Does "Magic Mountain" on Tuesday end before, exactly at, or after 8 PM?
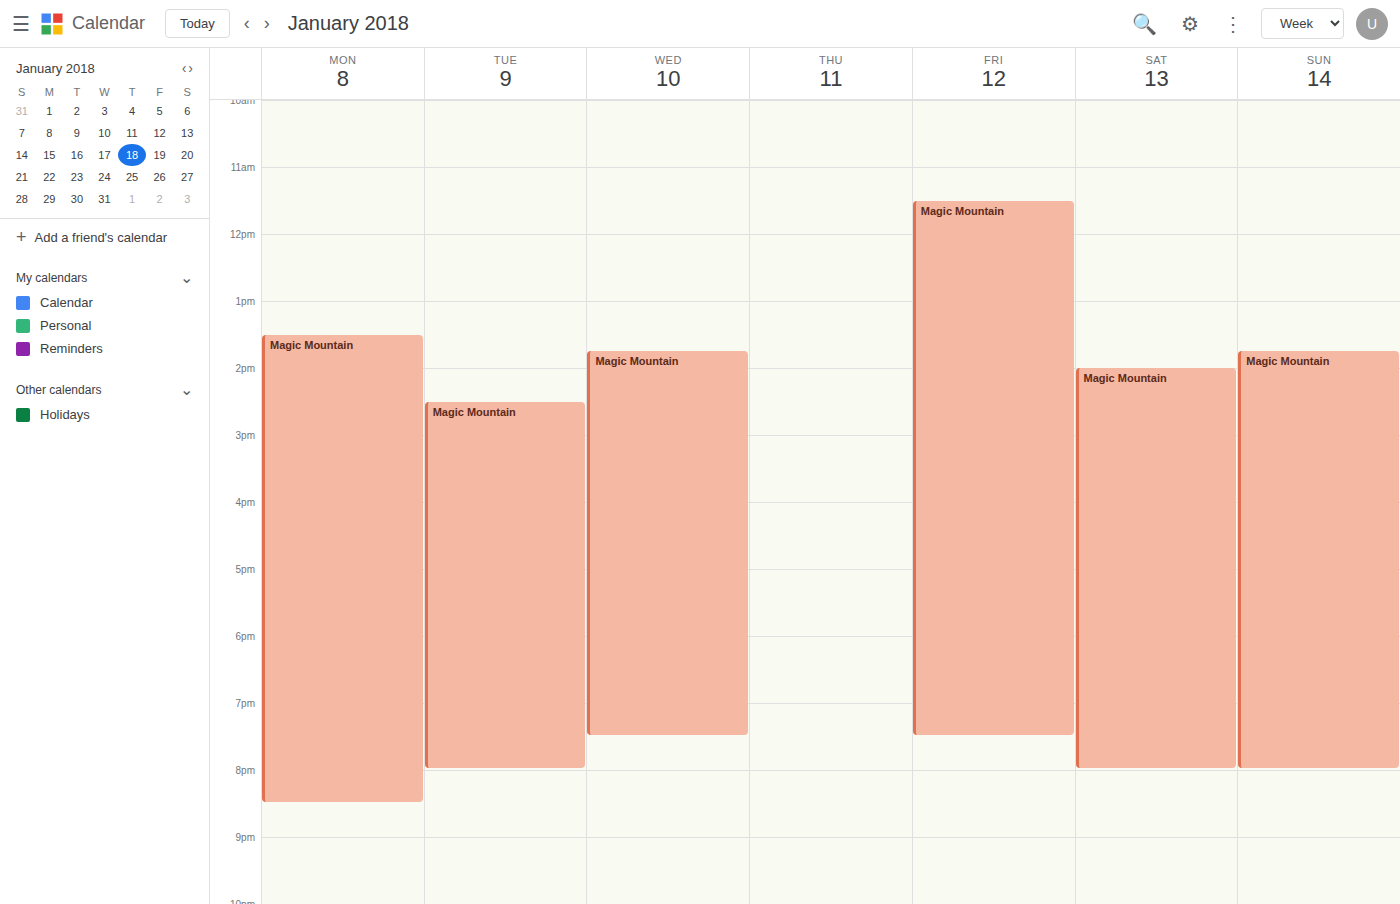
8:00 PM -- exactly at 8 PM, on the 8 PM line.